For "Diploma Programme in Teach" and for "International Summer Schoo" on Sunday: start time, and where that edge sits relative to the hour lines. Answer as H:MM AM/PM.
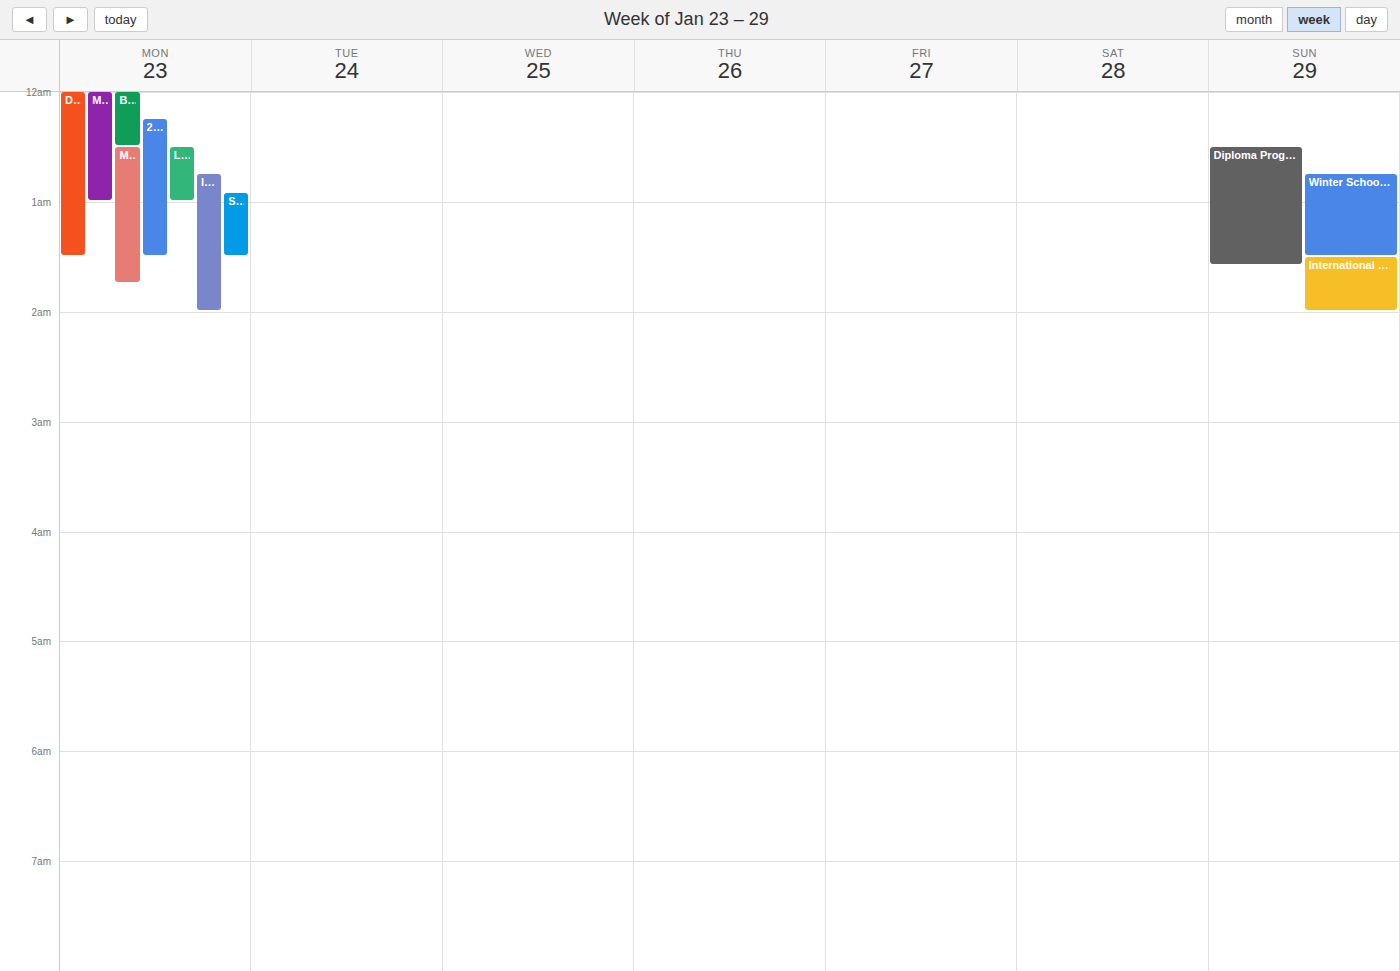
"Diploma Programme in Teach": 12:30 AM, halfway between the 12 AM and 1 AM lines. "International Summer Schoo": 1:30 AM, halfway between the 1 AM and 2 AM lines.